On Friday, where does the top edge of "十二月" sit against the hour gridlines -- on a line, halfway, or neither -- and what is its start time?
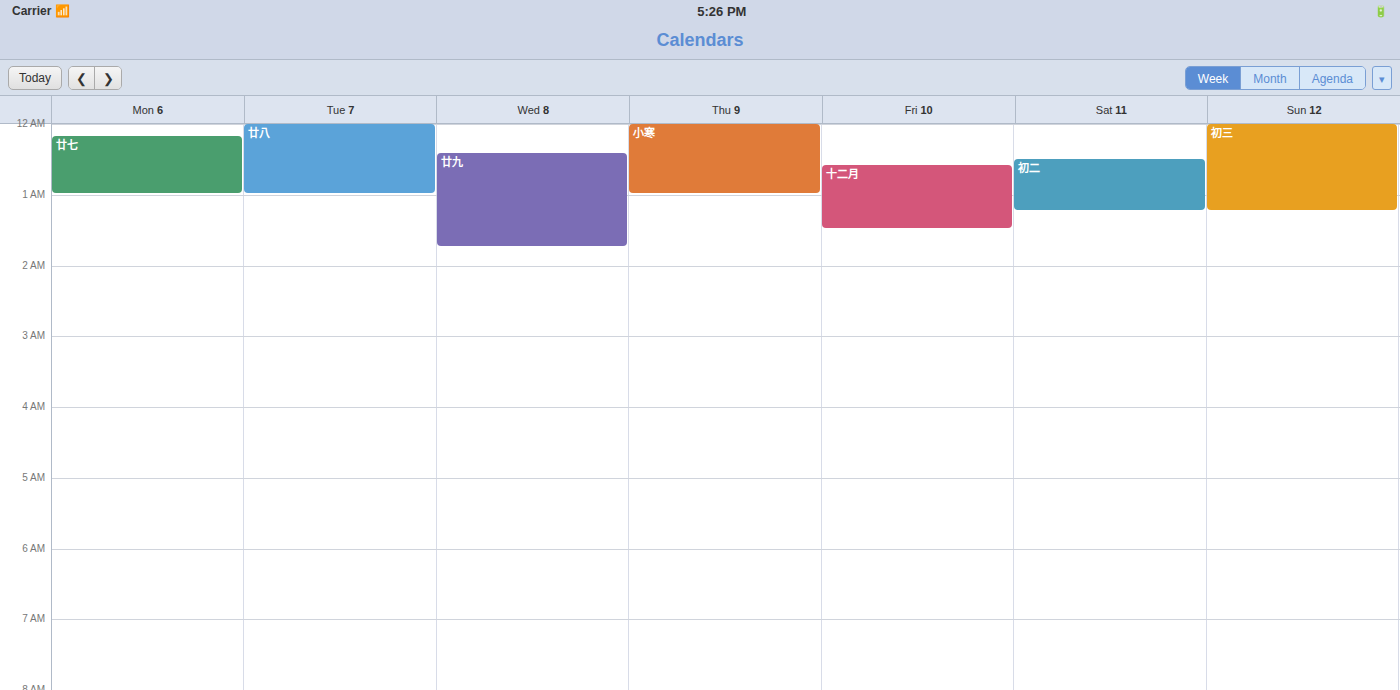
12:35 AM -- neither: 35 minutes below the 12 AM line and 25 minutes above the 1 AM line.